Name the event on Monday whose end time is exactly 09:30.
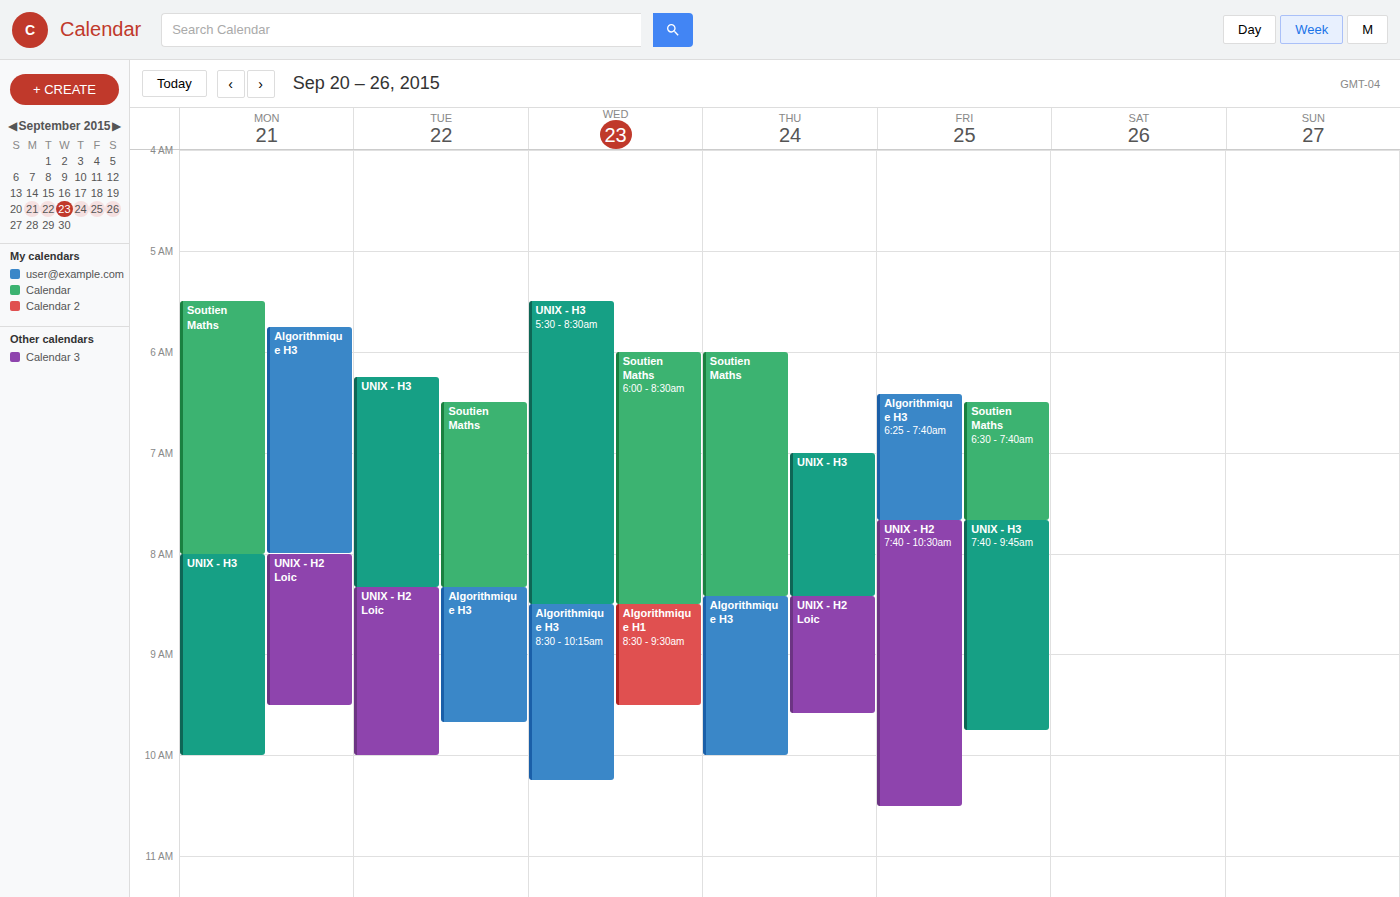
"UNIX - H2 Loic"